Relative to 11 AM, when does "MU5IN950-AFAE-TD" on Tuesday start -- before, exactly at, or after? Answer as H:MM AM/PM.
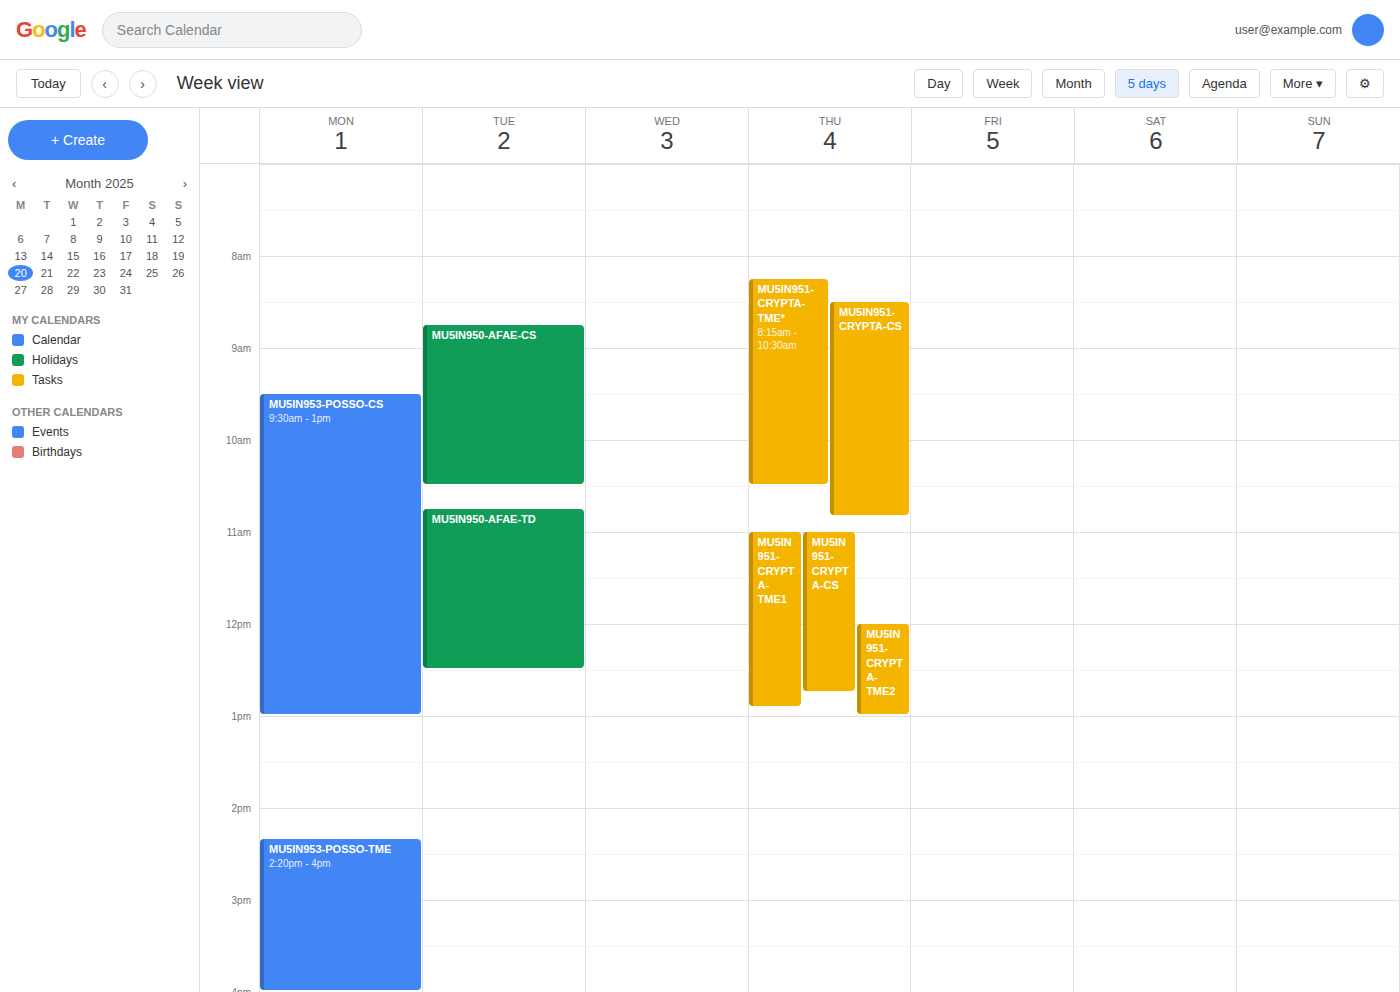
10:45 AM -- before 11 AM, 15 minutes above the 11 AM line.